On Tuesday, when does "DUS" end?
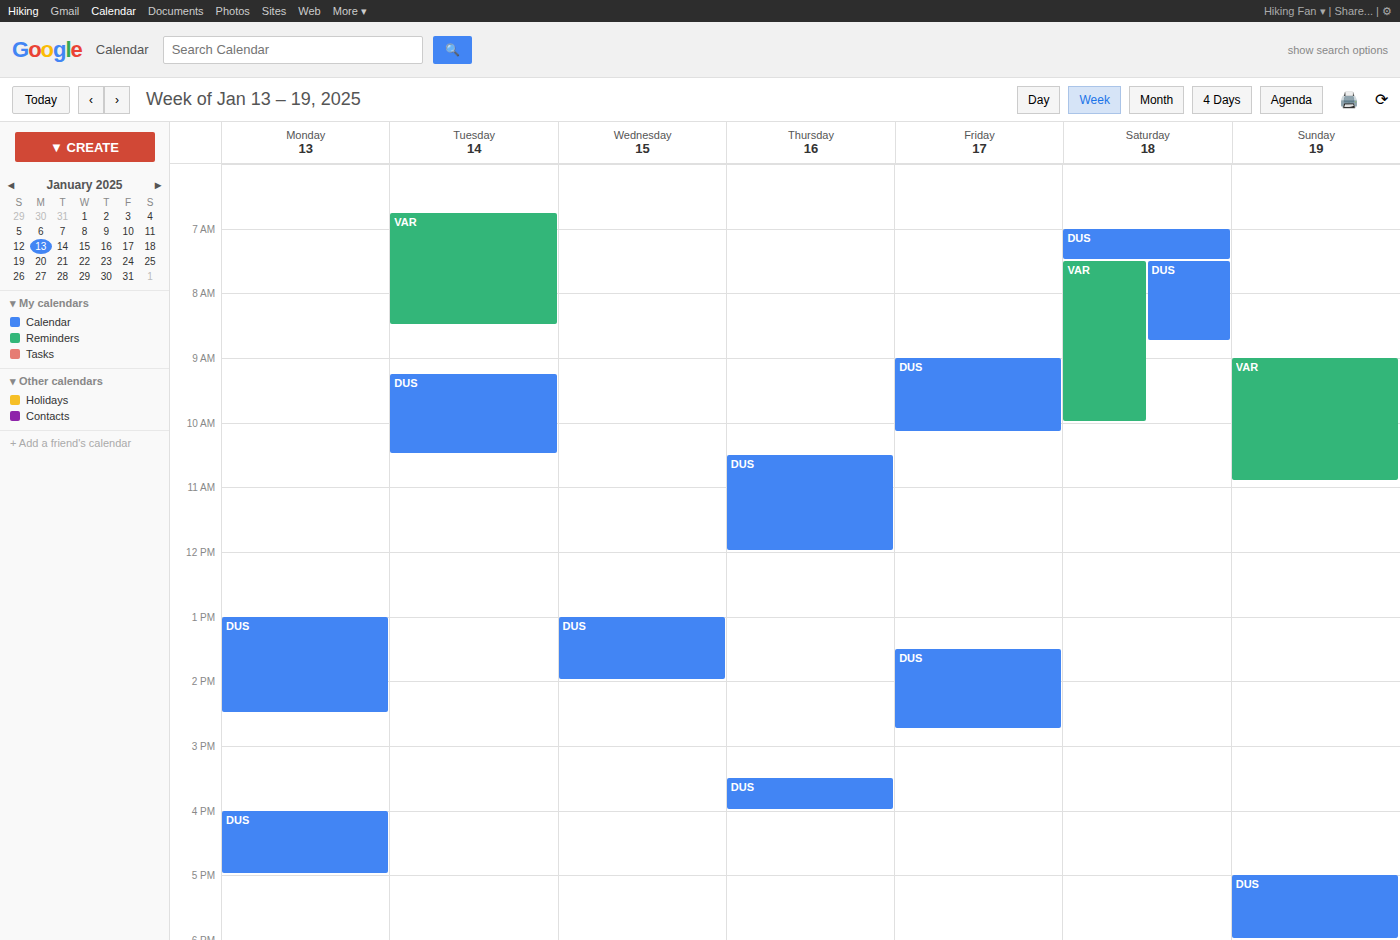
10:30 AM